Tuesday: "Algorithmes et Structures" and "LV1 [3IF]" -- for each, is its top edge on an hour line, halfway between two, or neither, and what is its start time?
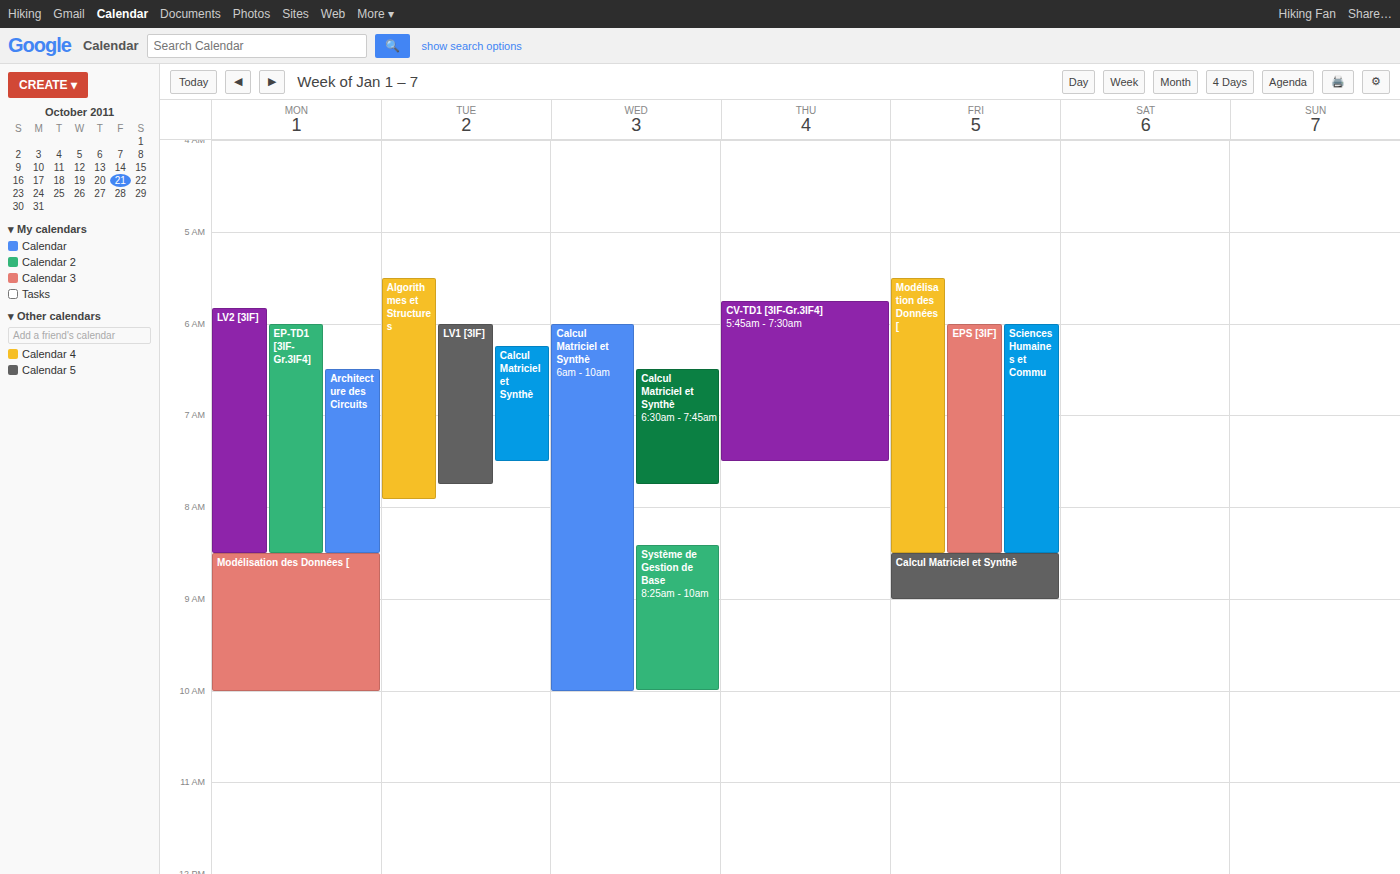
"Algorithmes et Structures": 05:30, halfway between the 05:00 and 06:00 lines. "LV1 [3IF]": 06:00, exactly on the 06:00 line.